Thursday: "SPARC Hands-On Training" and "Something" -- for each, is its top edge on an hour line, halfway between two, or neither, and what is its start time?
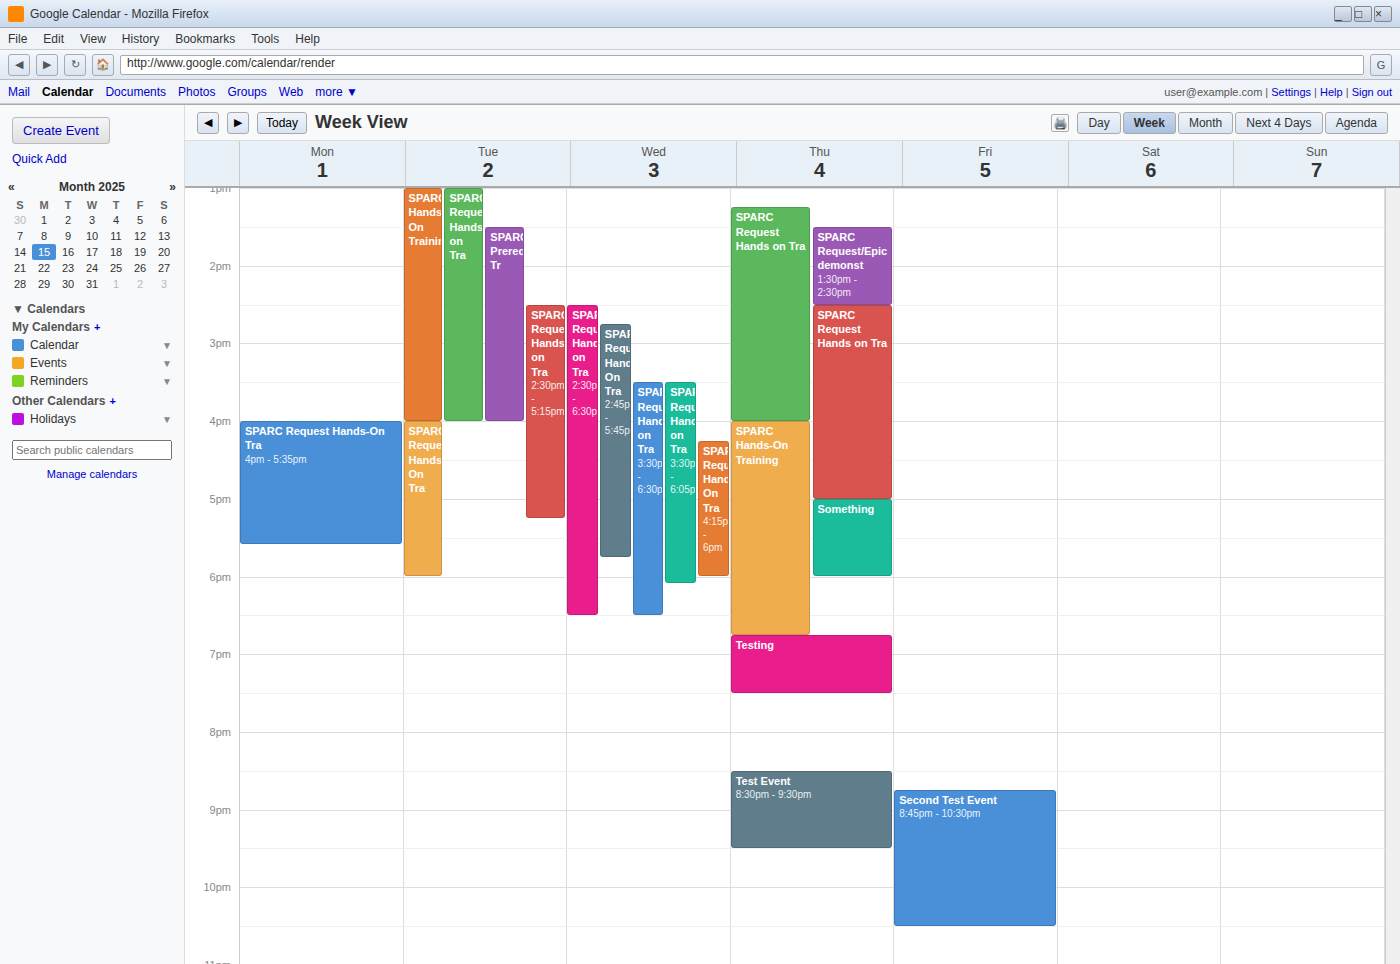
"SPARC Hands-On Training": 16:00, exactly on the 16:00 line. "Something": 17:00, exactly on the 17:00 line.